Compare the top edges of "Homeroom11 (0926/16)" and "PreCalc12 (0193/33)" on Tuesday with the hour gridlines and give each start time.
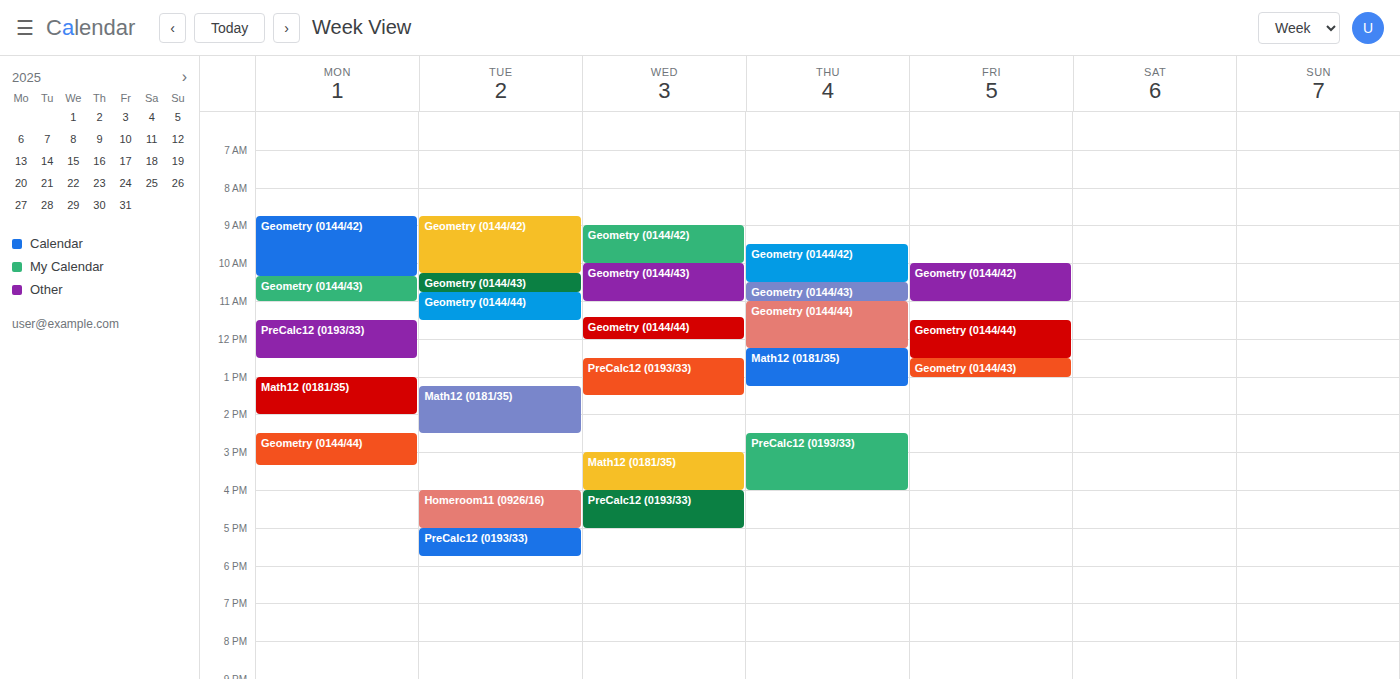
"Homeroom11 (0926/16)": 16:00, exactly on the 16:00 line. "PreCalc12 (0193/33)": 17:00, exactly on the 17:00 line.